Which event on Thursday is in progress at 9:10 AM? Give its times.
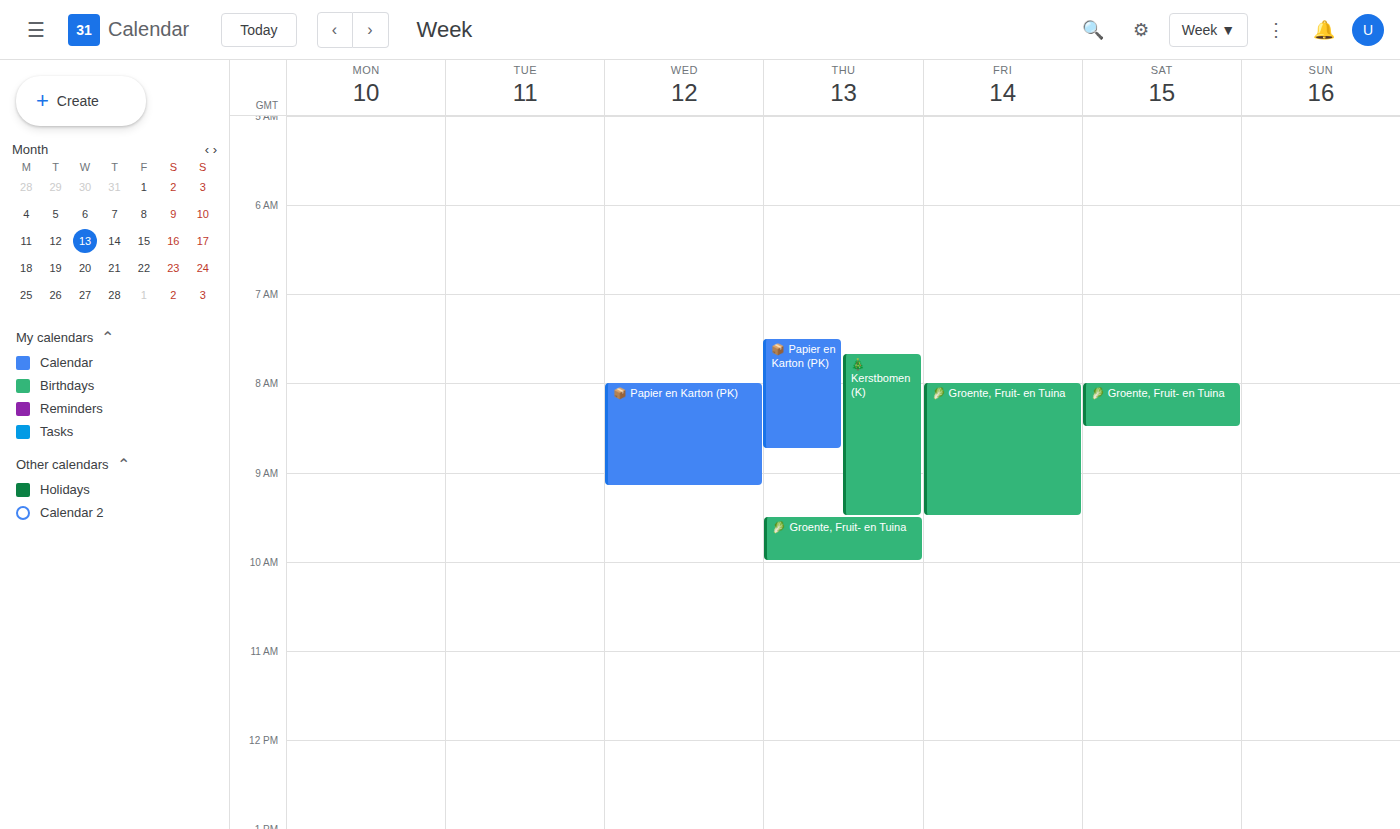
"🎄 Kerstbomen (K)", 7:40 AM to 9:30 AM